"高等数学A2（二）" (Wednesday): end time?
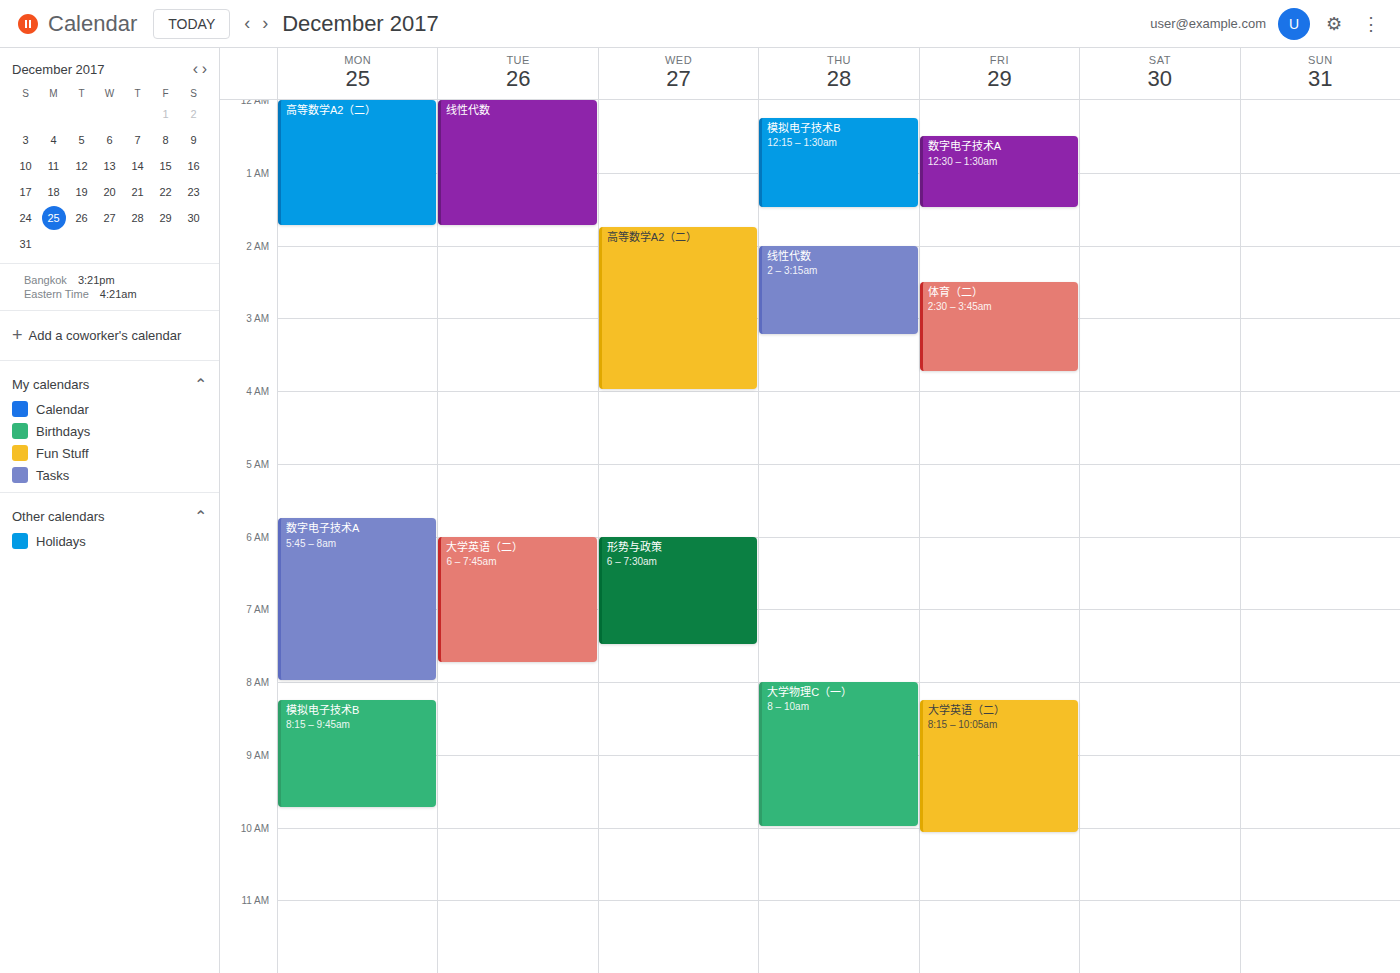
4:00 AM